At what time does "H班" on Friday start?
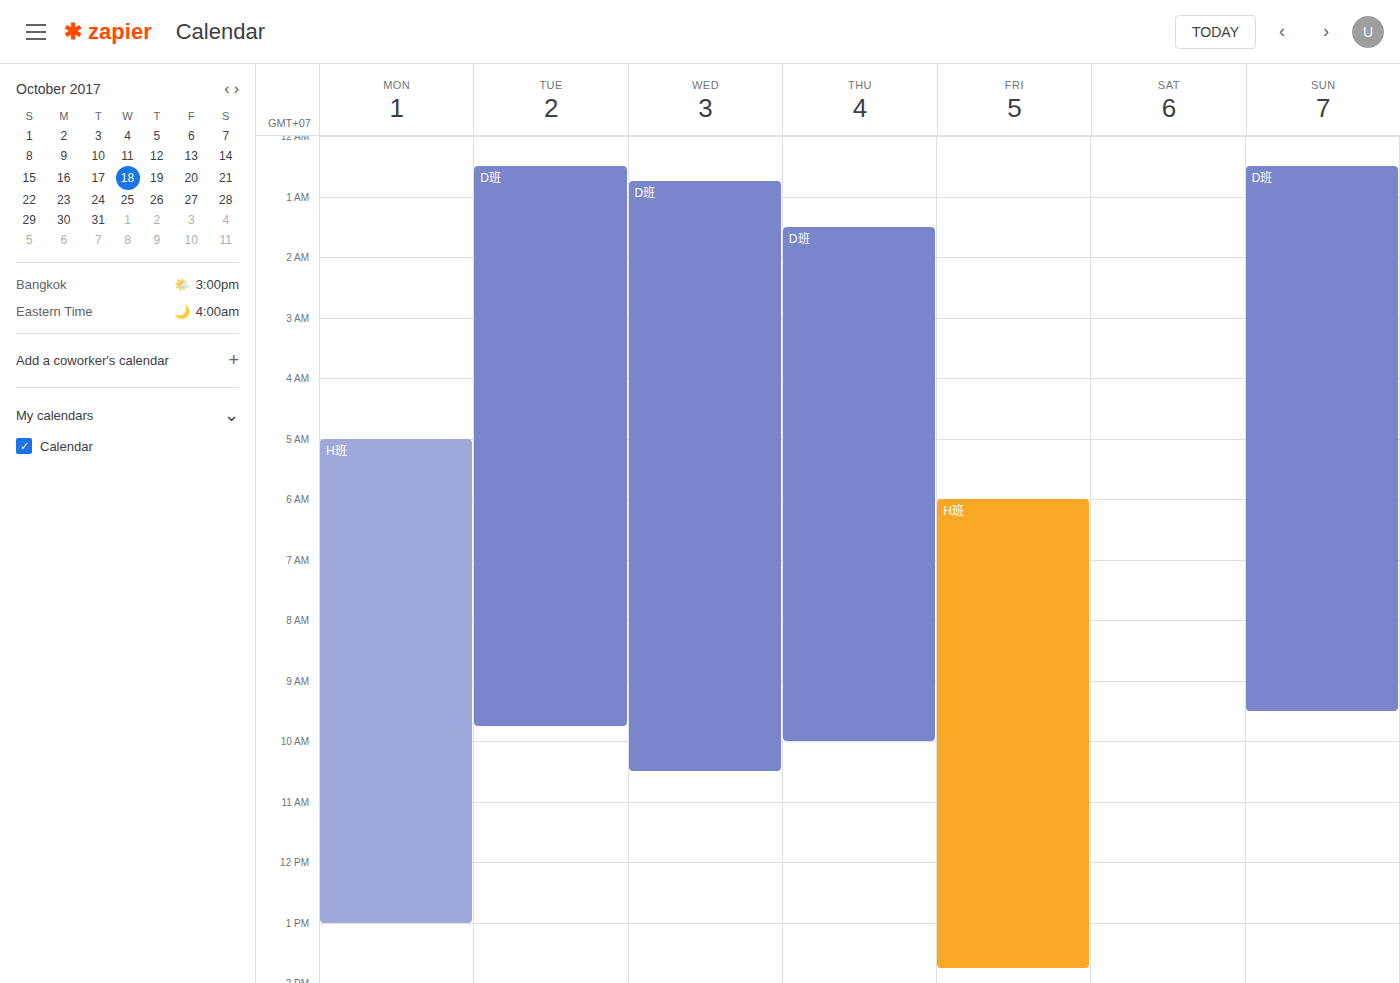
6:00 AM